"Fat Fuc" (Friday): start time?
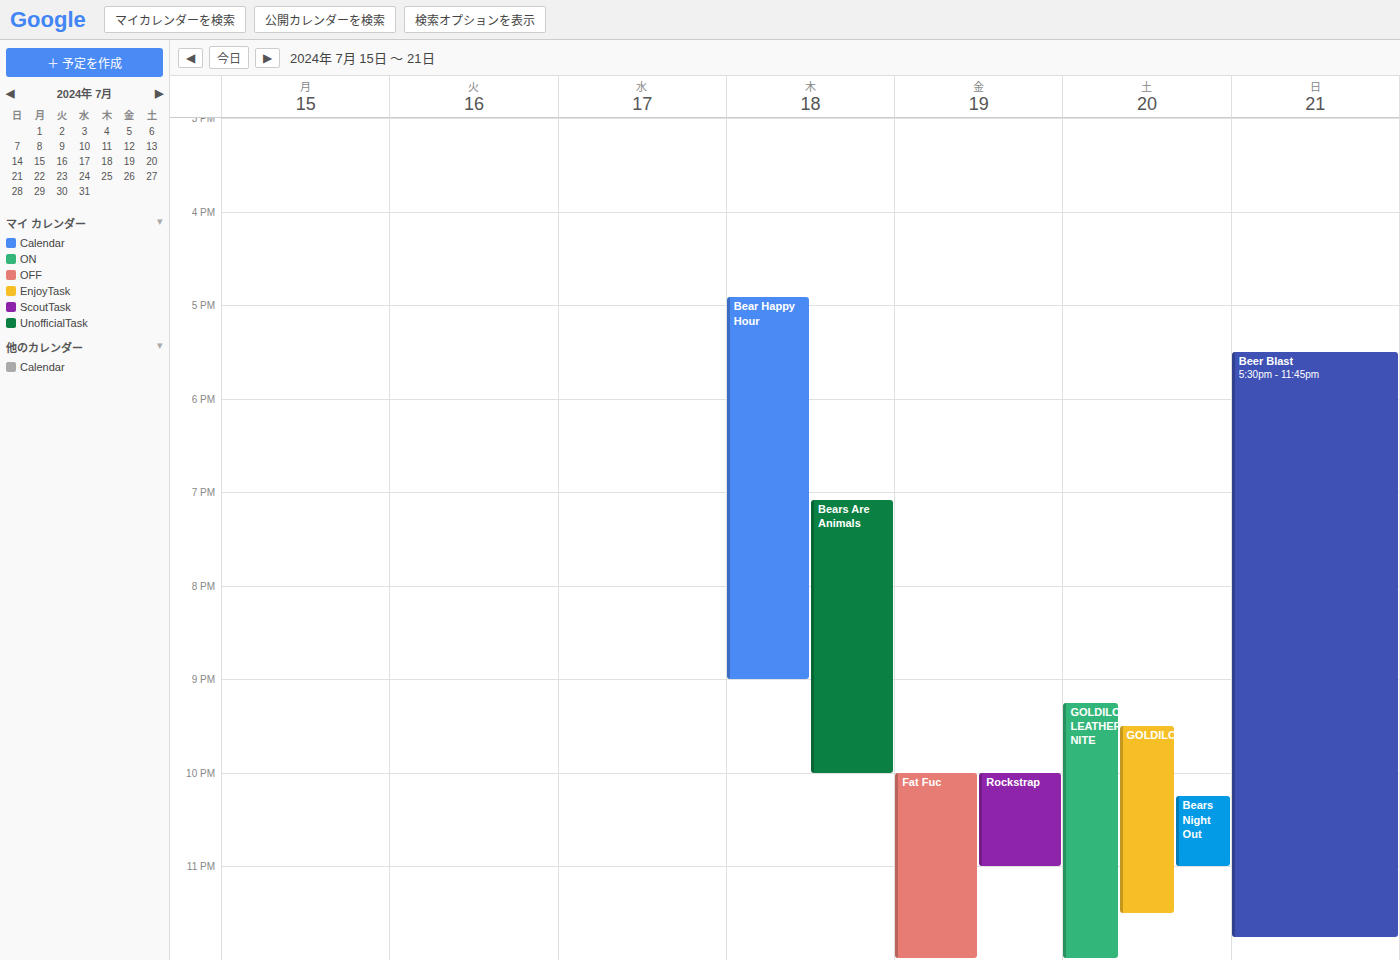
10:00 PM